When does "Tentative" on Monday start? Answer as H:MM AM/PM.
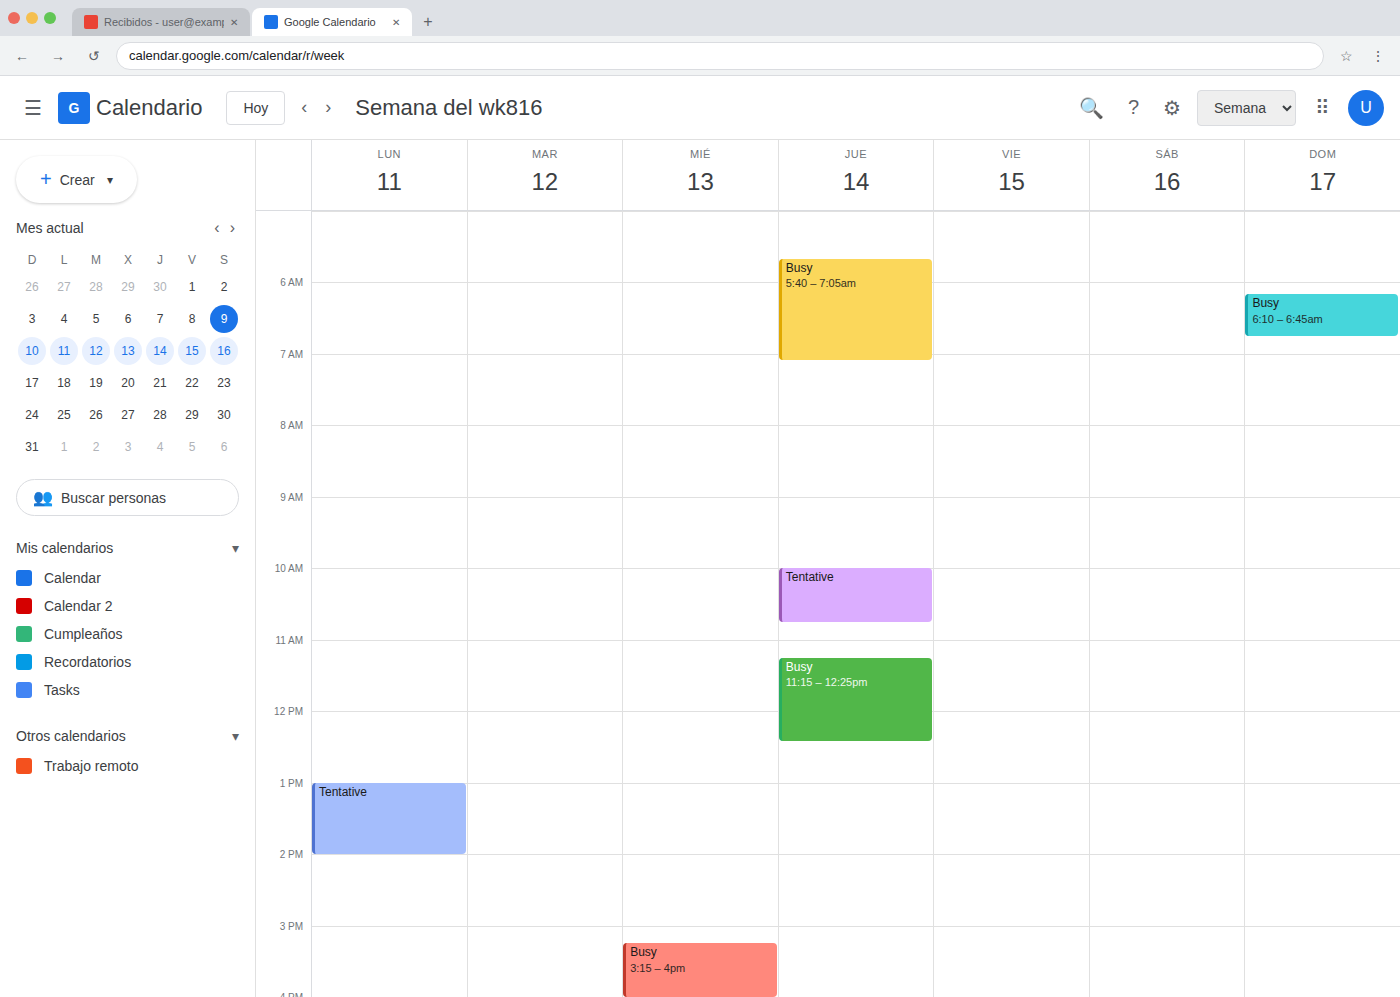
1:00 PM